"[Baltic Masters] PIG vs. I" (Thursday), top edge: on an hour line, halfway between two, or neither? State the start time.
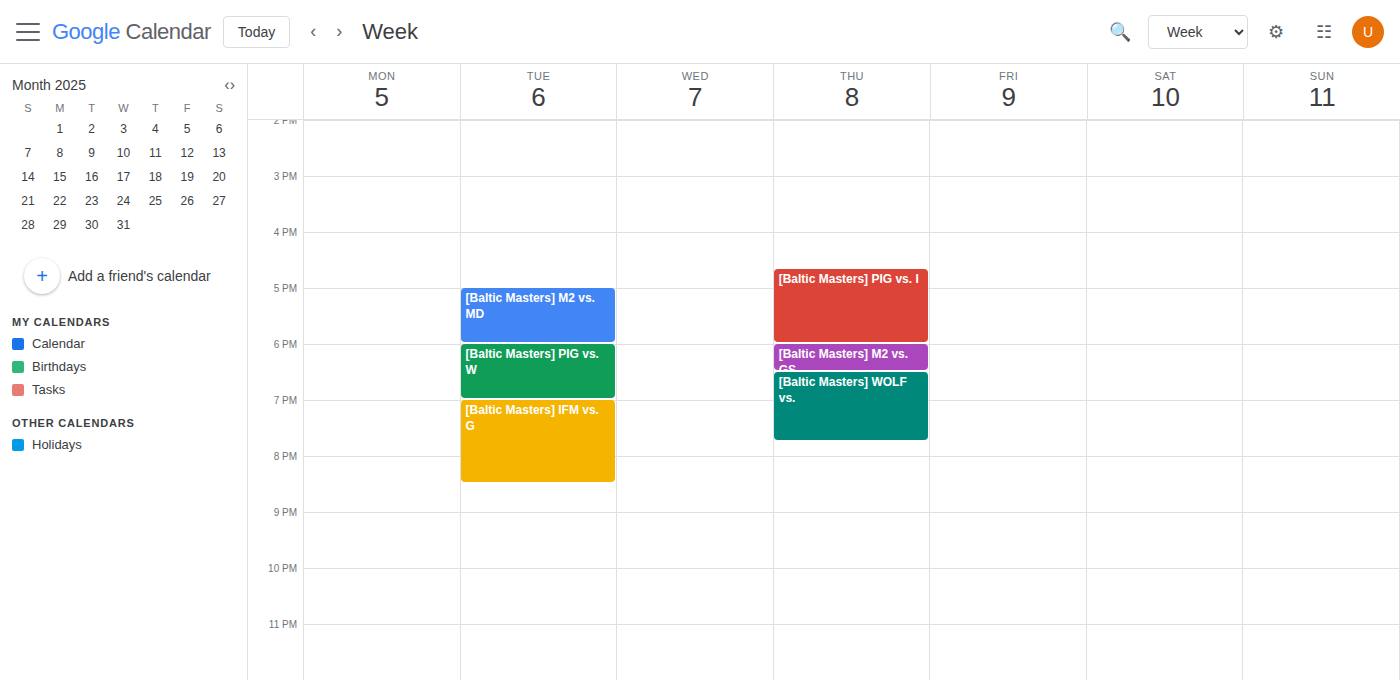
4:40 PM -- neither: 40 minutes below the 4 PM line and 20 minutes above the 5 PM line.